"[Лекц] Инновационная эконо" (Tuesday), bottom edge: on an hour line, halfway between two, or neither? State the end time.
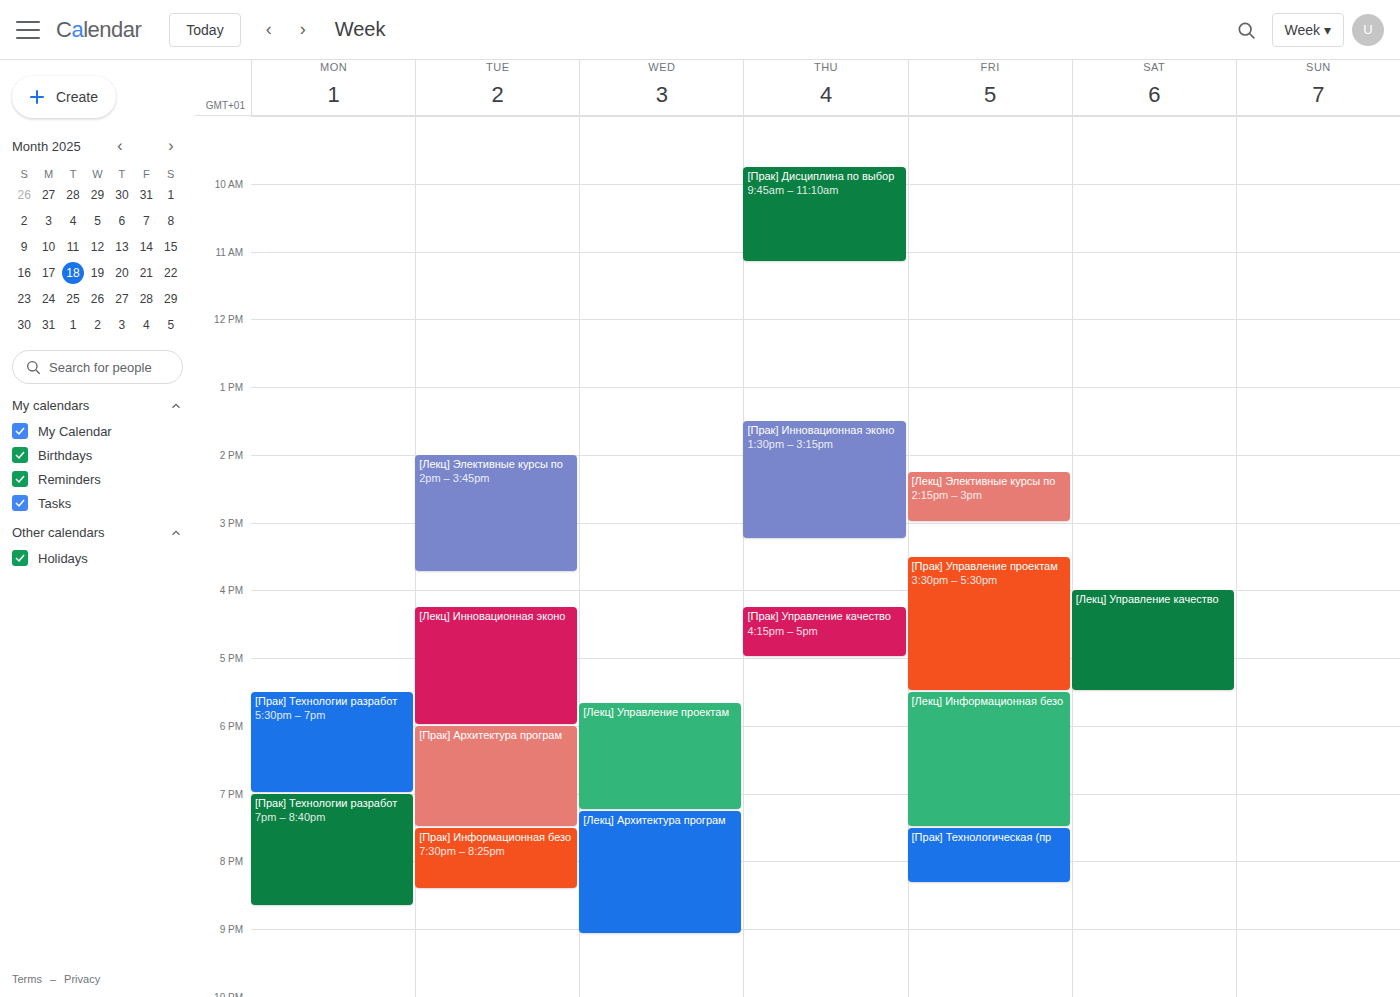
6:00 PM -- exactly on the 6 PM line.